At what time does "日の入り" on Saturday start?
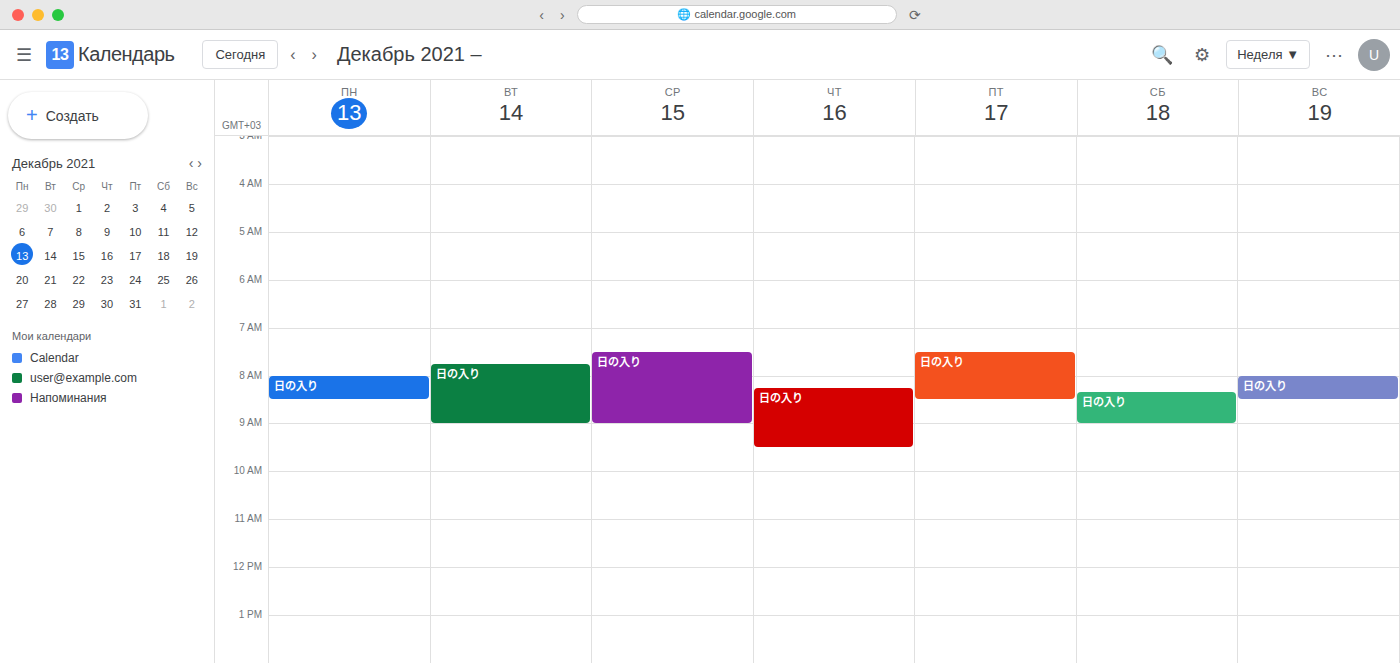
8:20 AM